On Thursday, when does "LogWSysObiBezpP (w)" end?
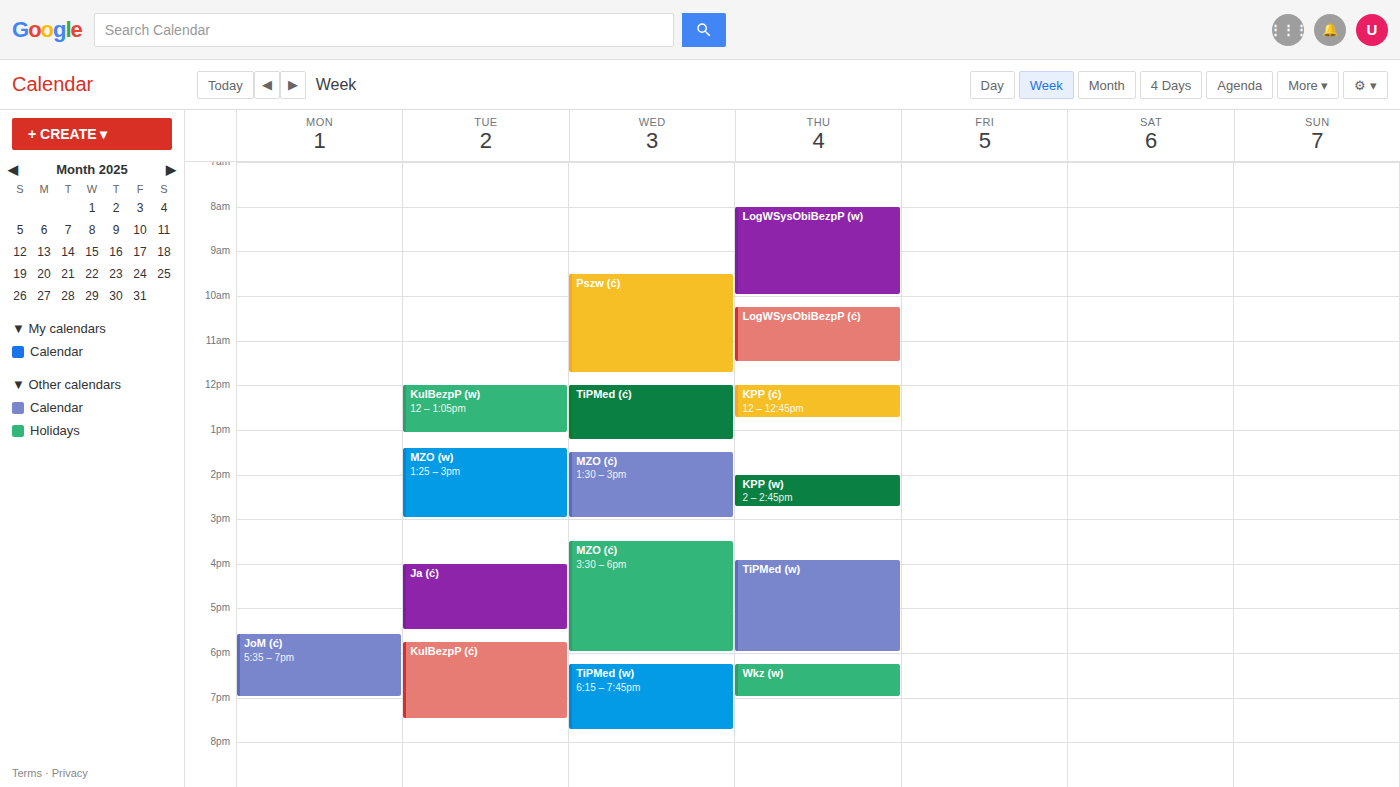
10:00 AM